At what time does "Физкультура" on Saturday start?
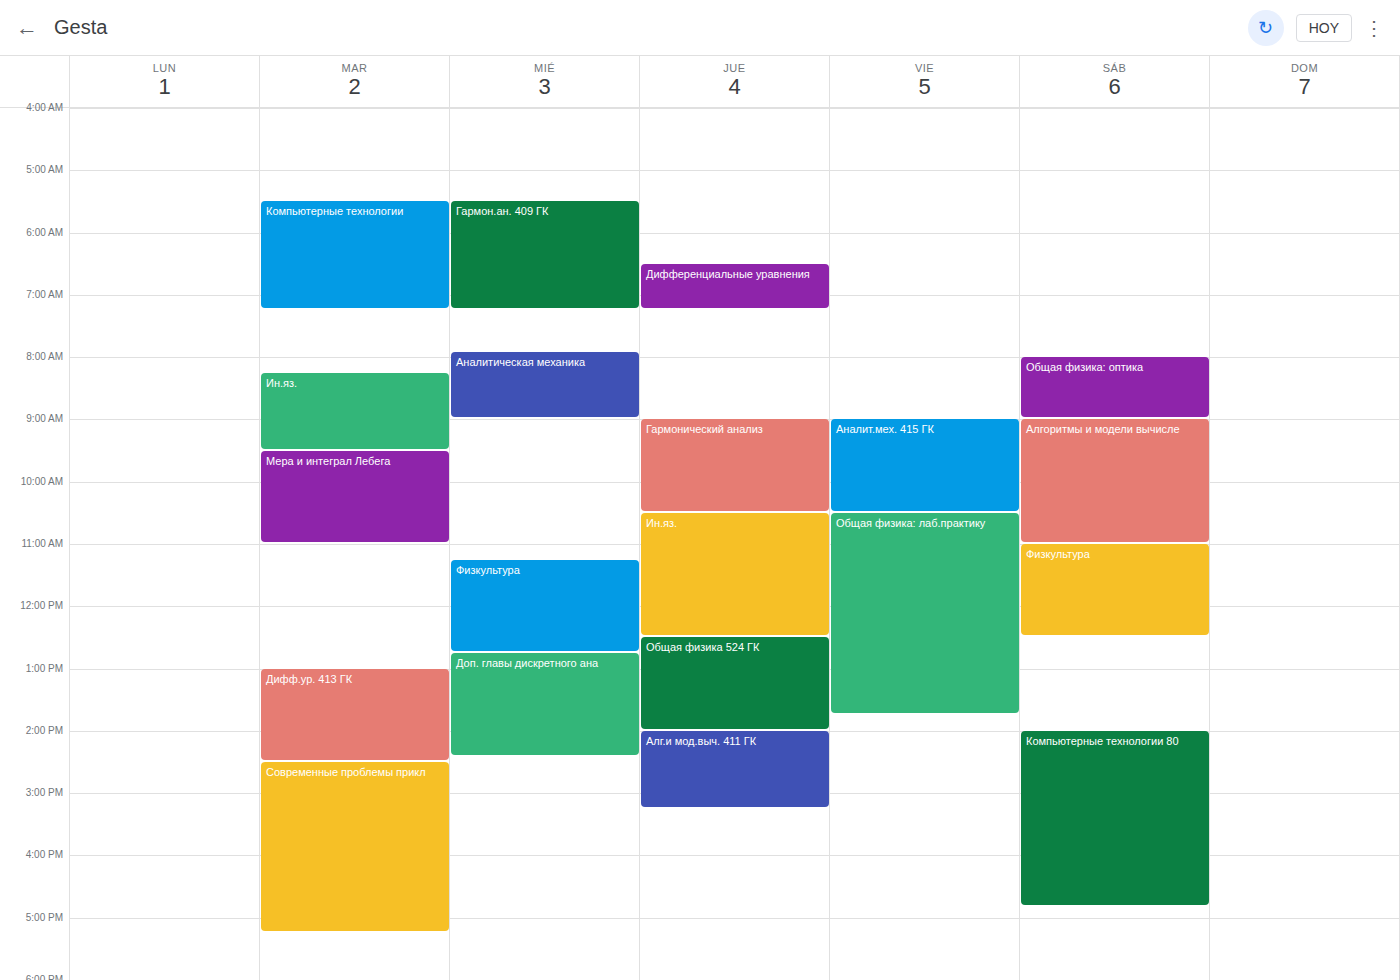
11:00